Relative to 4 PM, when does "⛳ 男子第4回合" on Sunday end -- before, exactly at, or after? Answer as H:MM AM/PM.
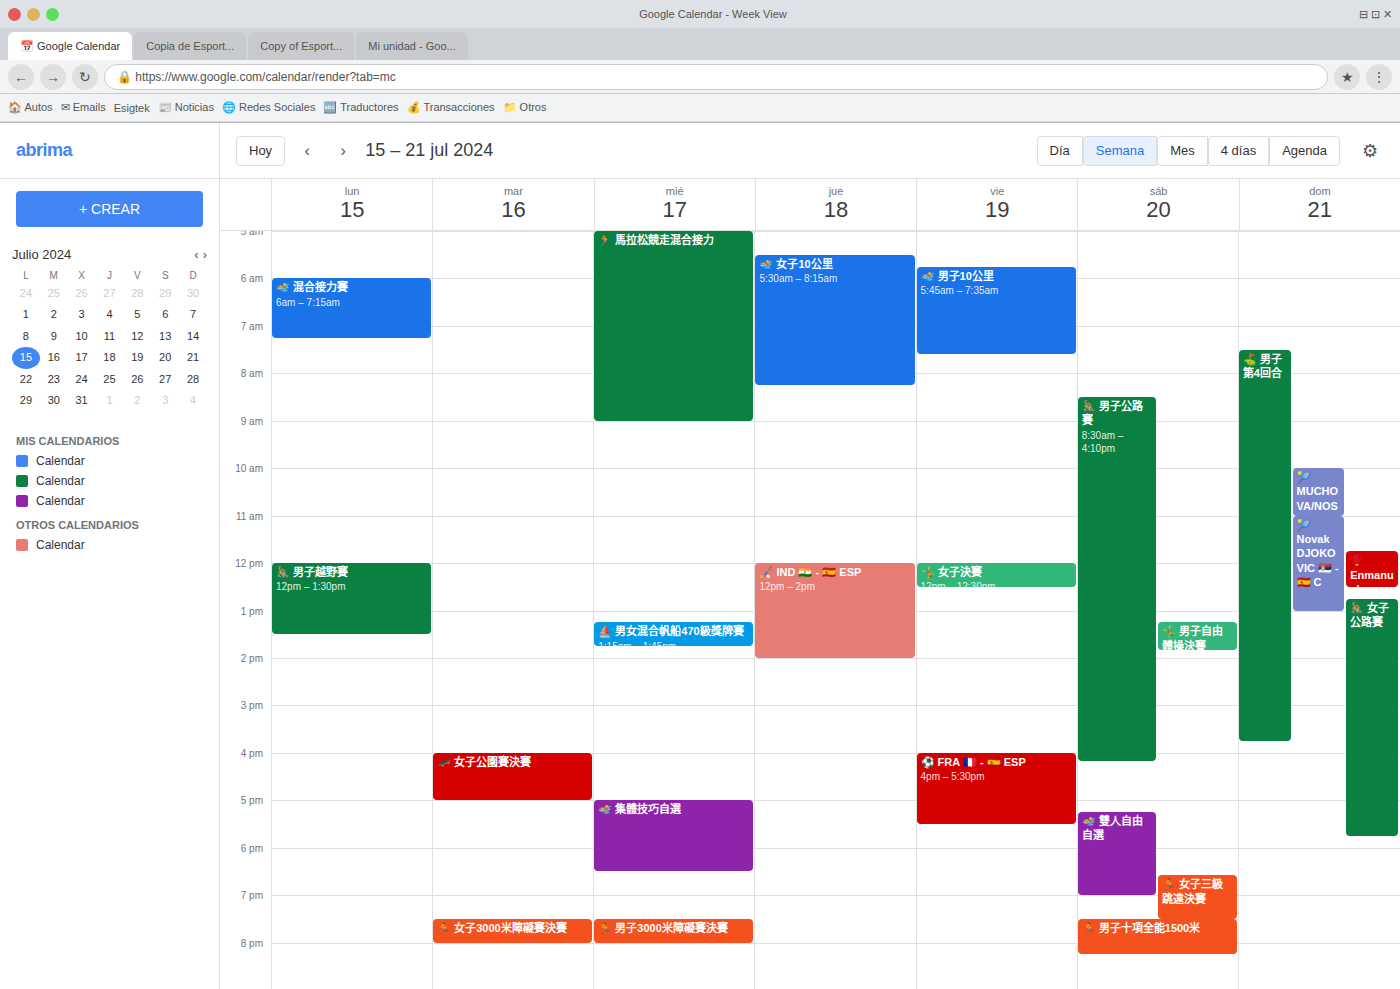
3:45 PM -- before 4 PM, 15 minutes above the 4 PM line.